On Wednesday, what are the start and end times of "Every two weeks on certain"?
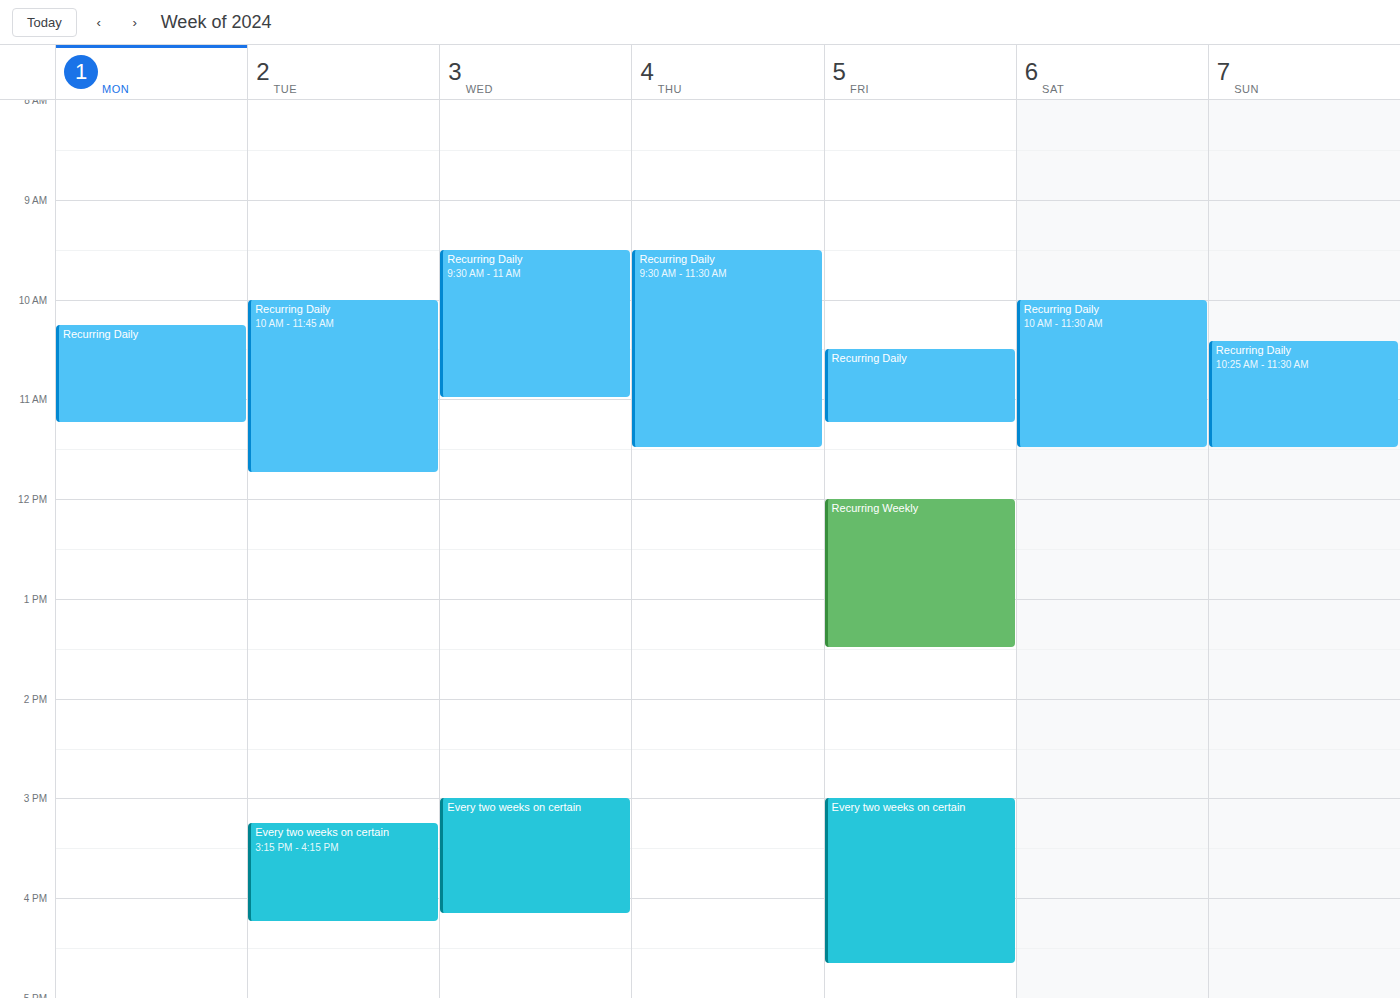
3:00 PM to 4:10 PM